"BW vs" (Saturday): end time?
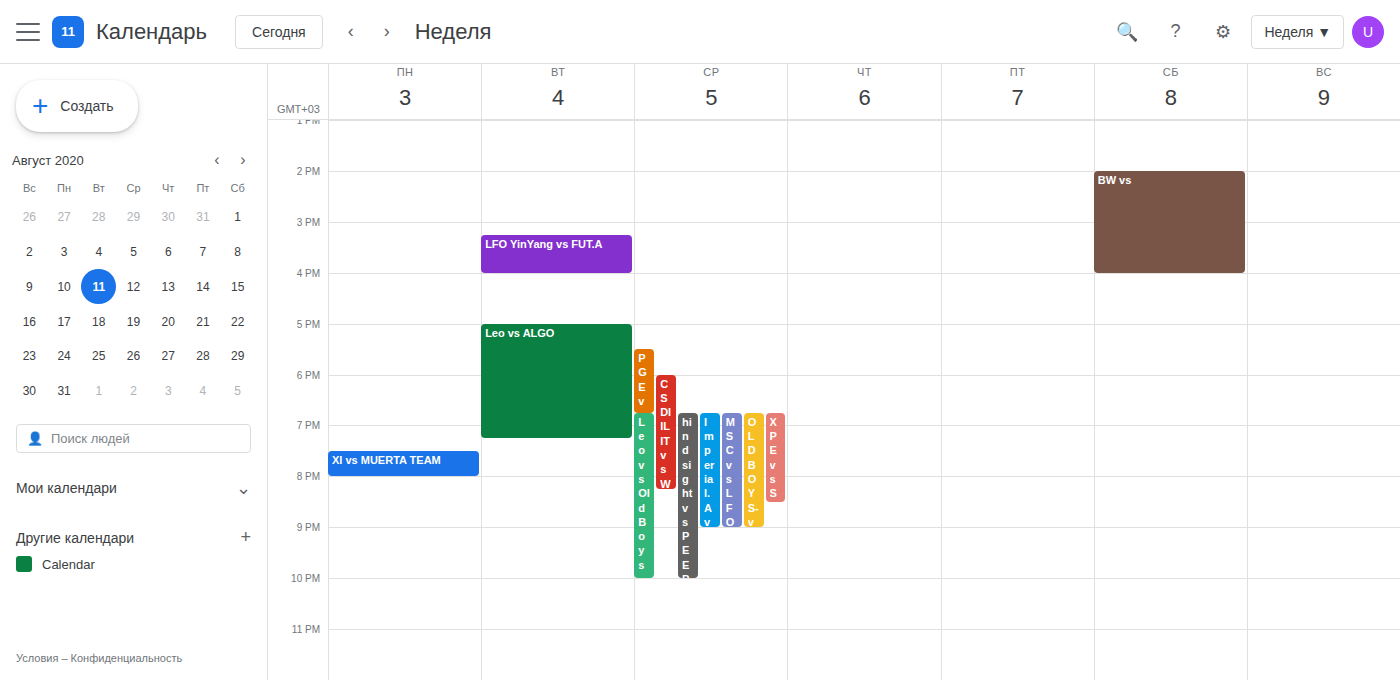
4:00 PM